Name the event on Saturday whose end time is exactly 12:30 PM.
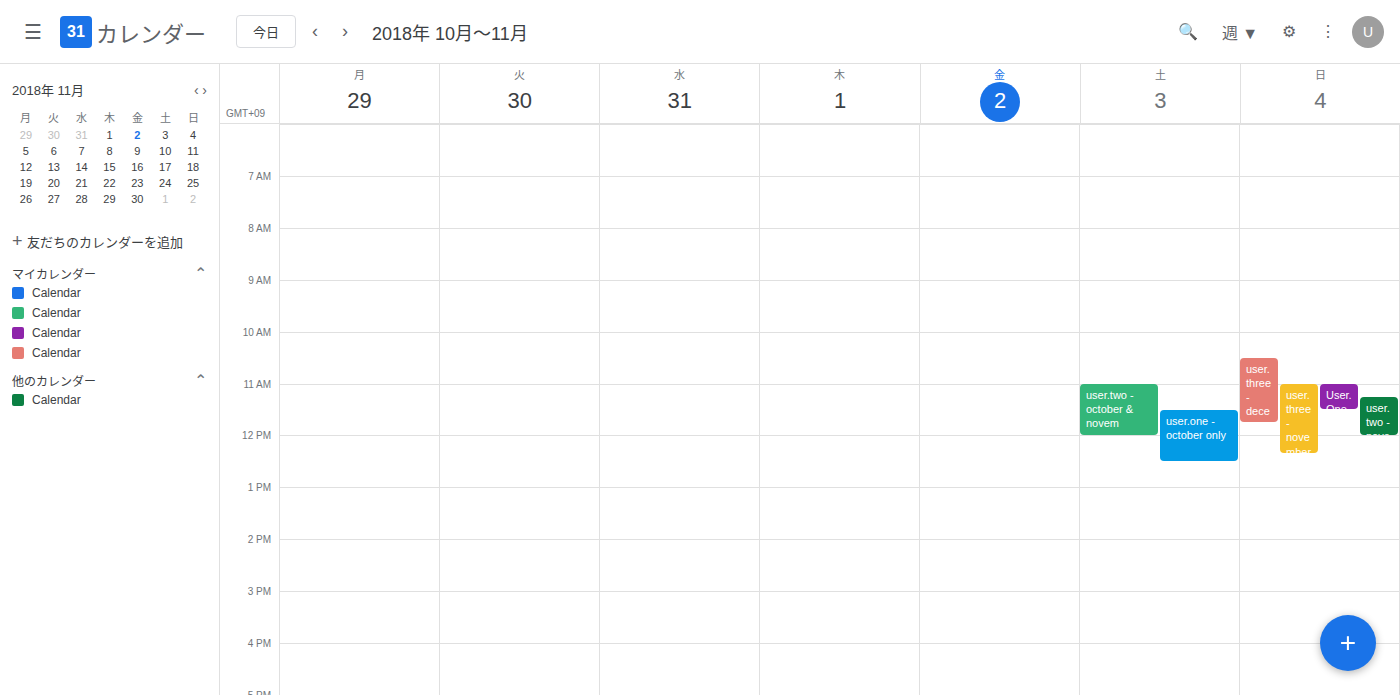
"user.one - october only"